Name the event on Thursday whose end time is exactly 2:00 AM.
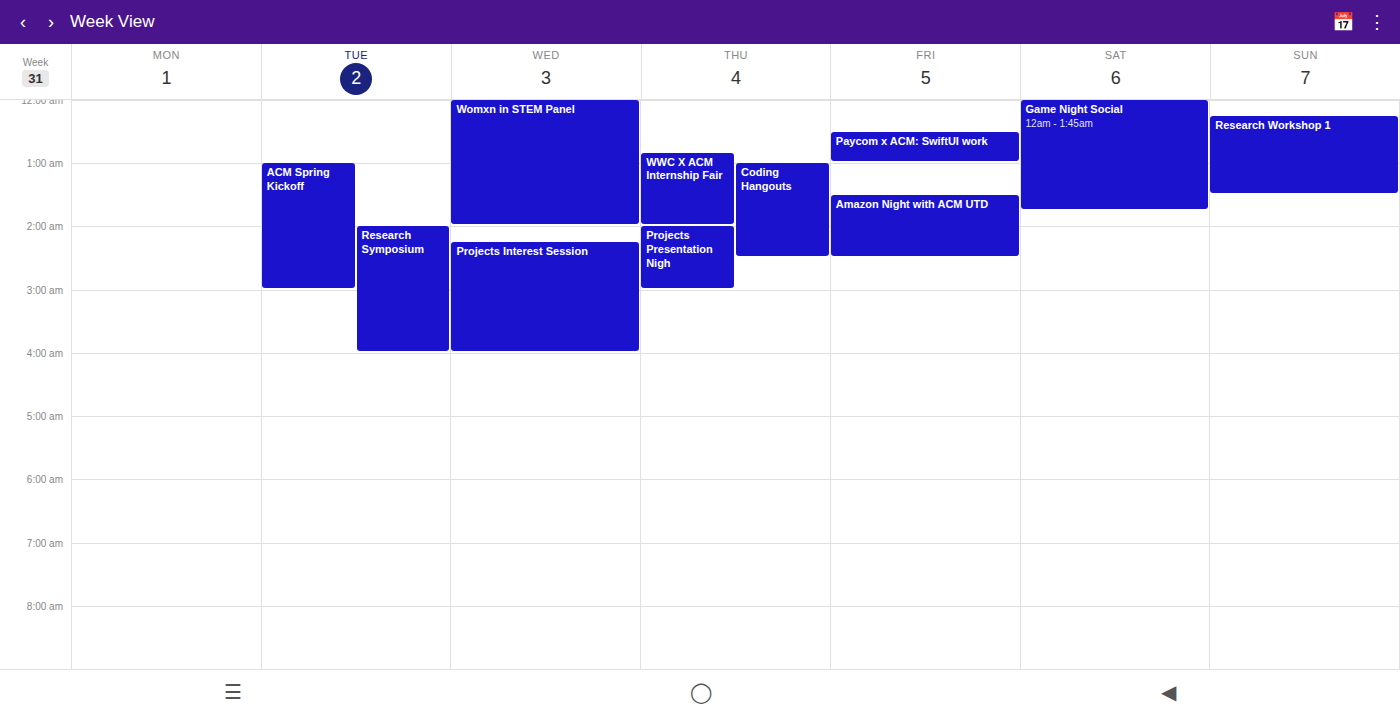
"WWC X ACM Internship Fair"